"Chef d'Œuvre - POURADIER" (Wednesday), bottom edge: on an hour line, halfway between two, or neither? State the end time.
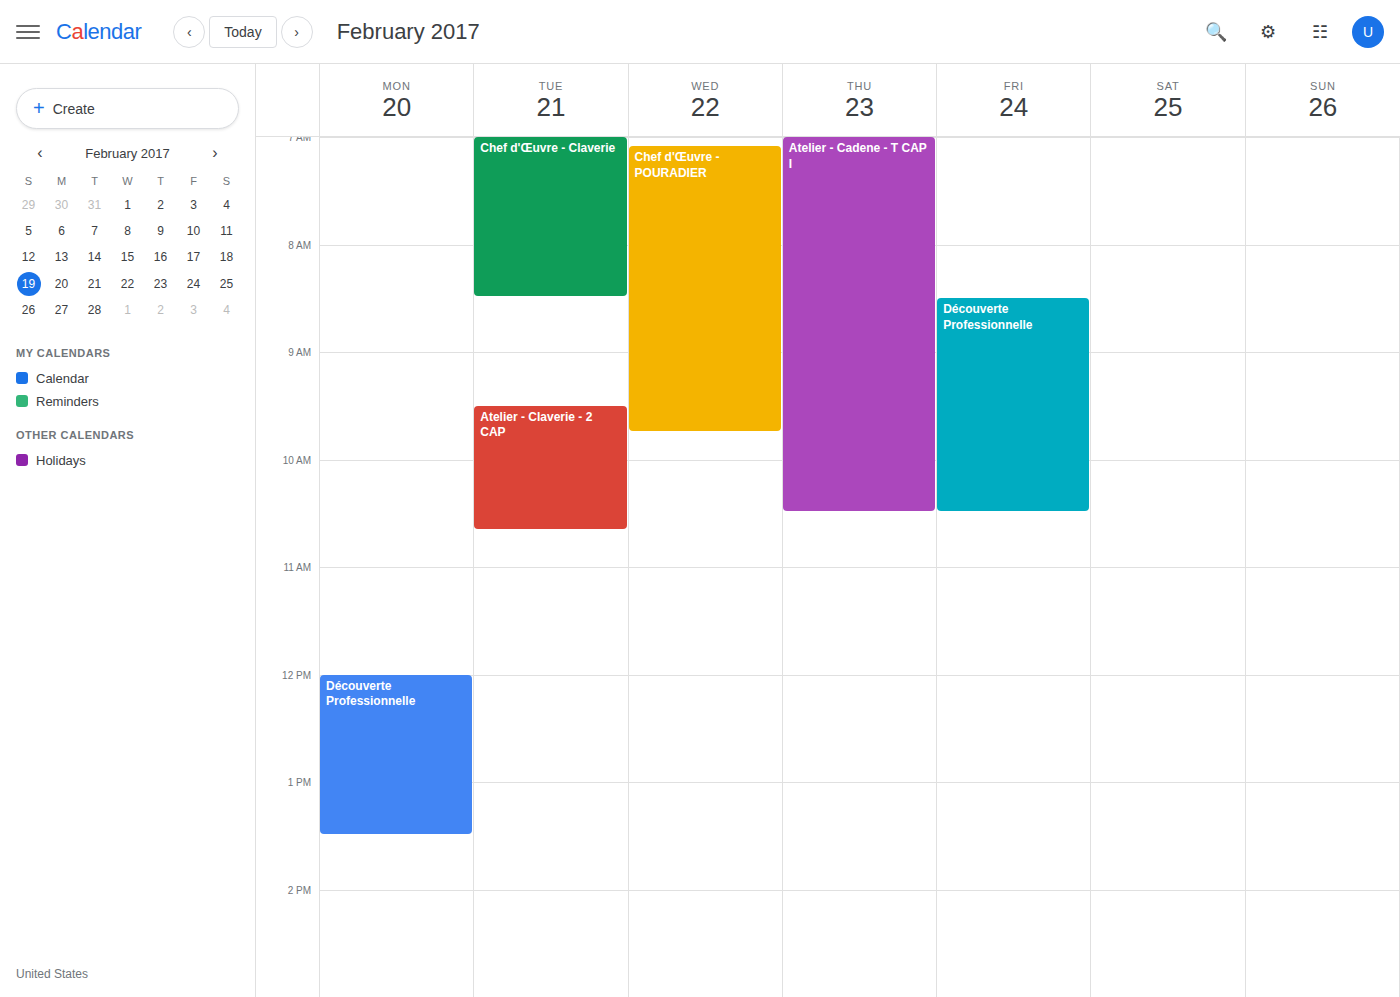
9:45 AM -- neither: three quarters of the way from the 9 AM line to the 10 AM line.